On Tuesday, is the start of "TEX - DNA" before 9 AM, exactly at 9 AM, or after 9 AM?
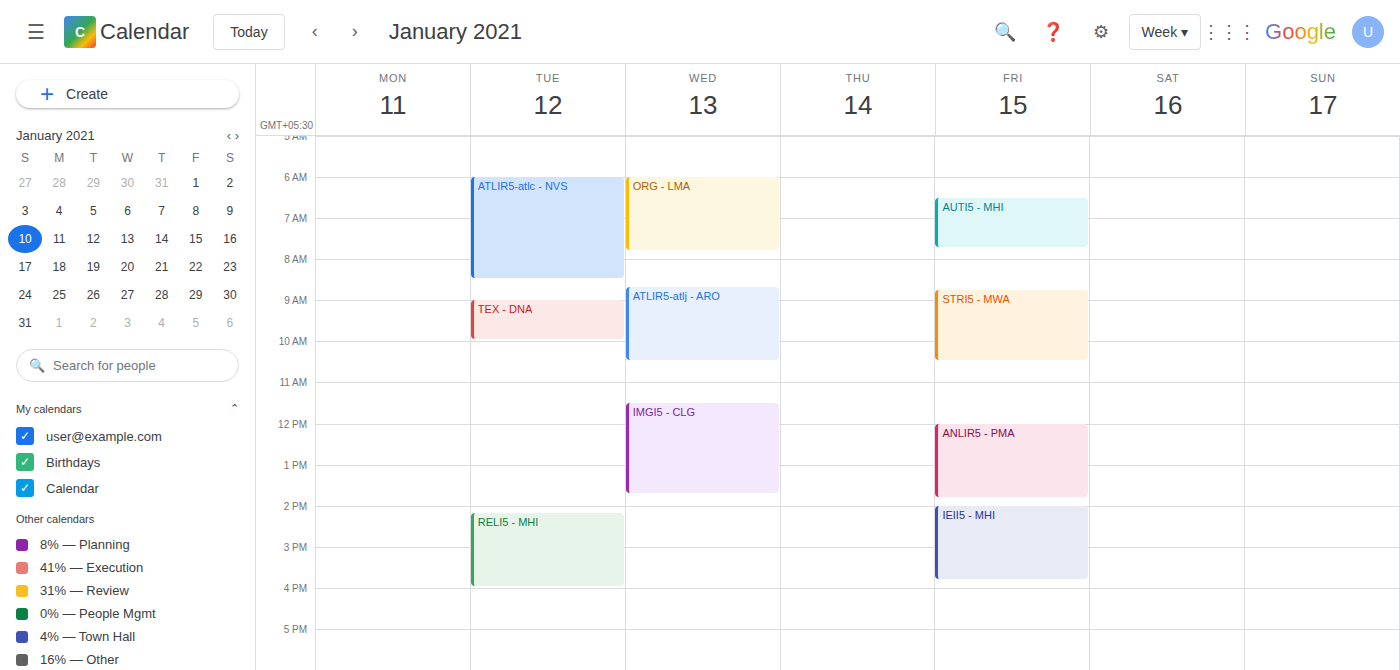
9:00 AM -- exactly at 9 AM, on the 9 AM line.